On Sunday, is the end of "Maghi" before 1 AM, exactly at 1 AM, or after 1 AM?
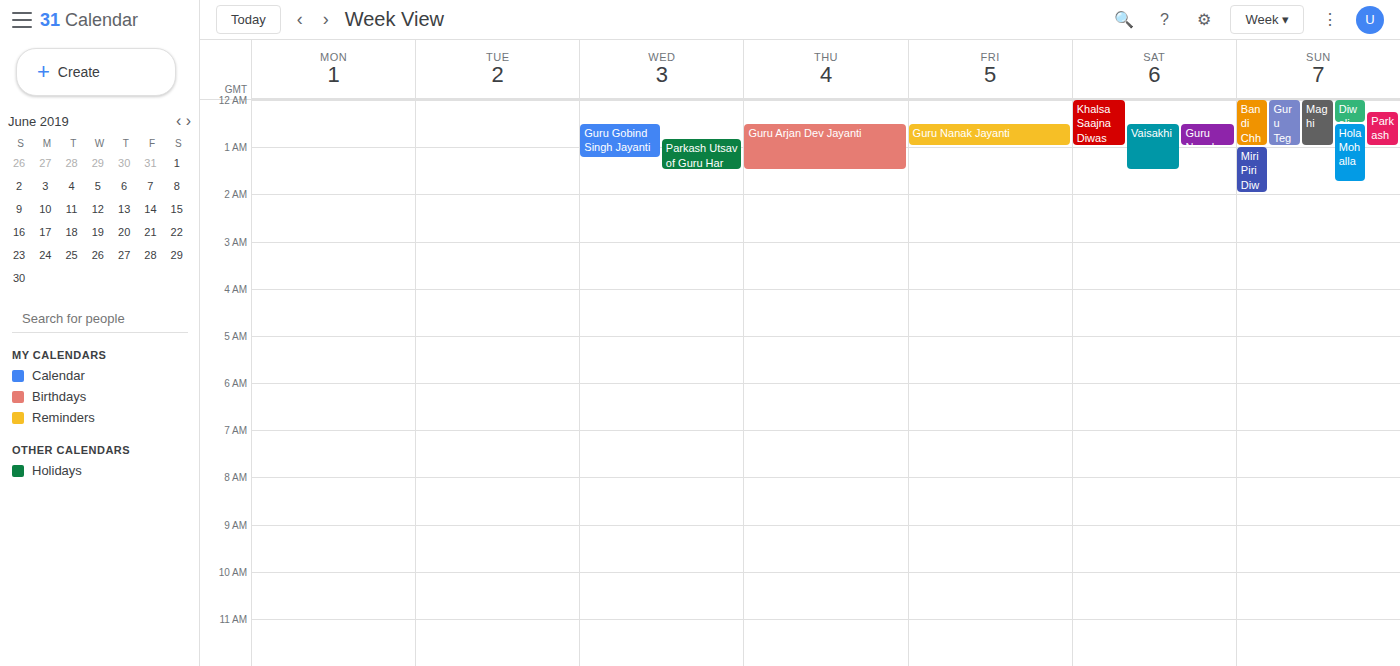
1:00 AM -- exactly at 1 AM, on the 1 AM line.